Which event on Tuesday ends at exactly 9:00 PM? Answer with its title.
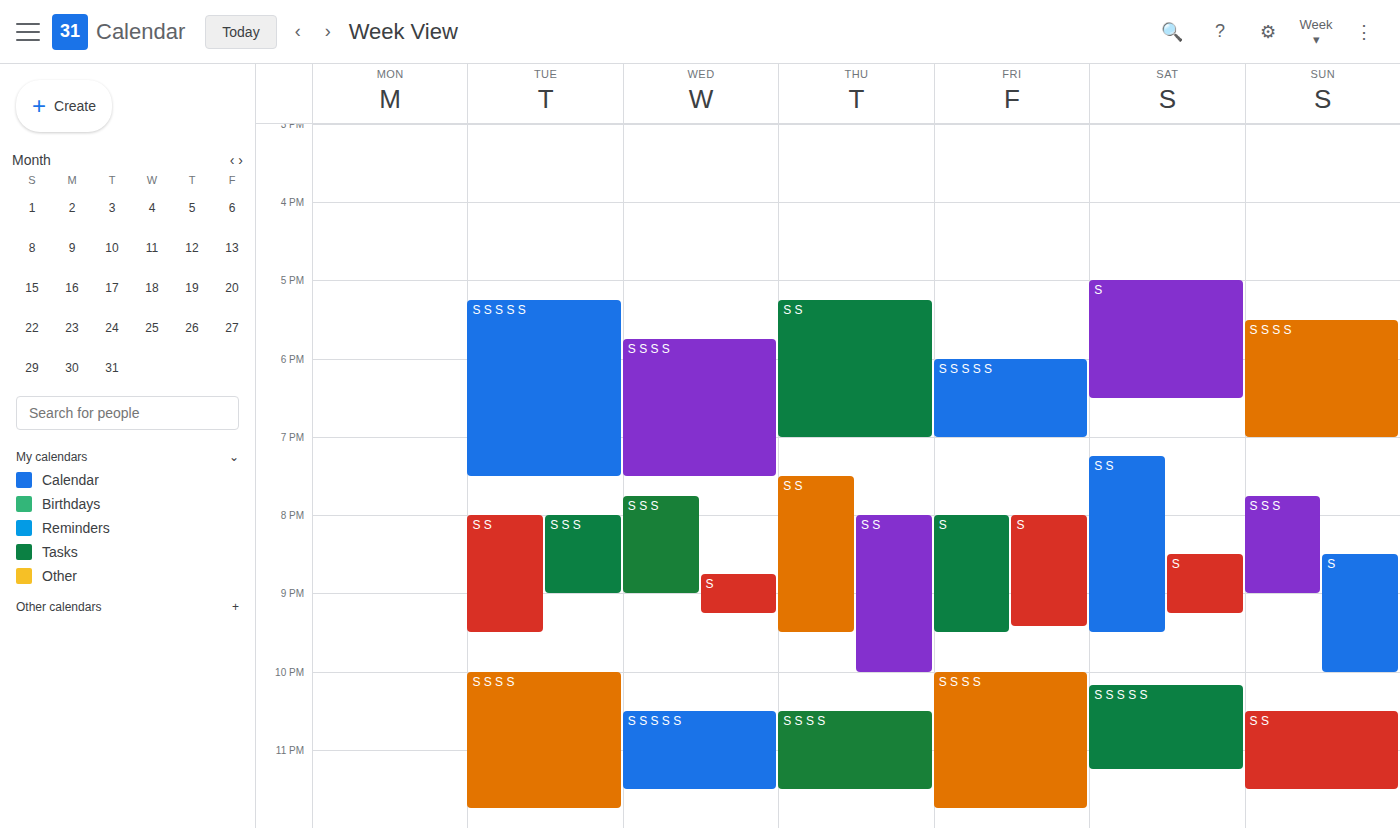
"S S S"